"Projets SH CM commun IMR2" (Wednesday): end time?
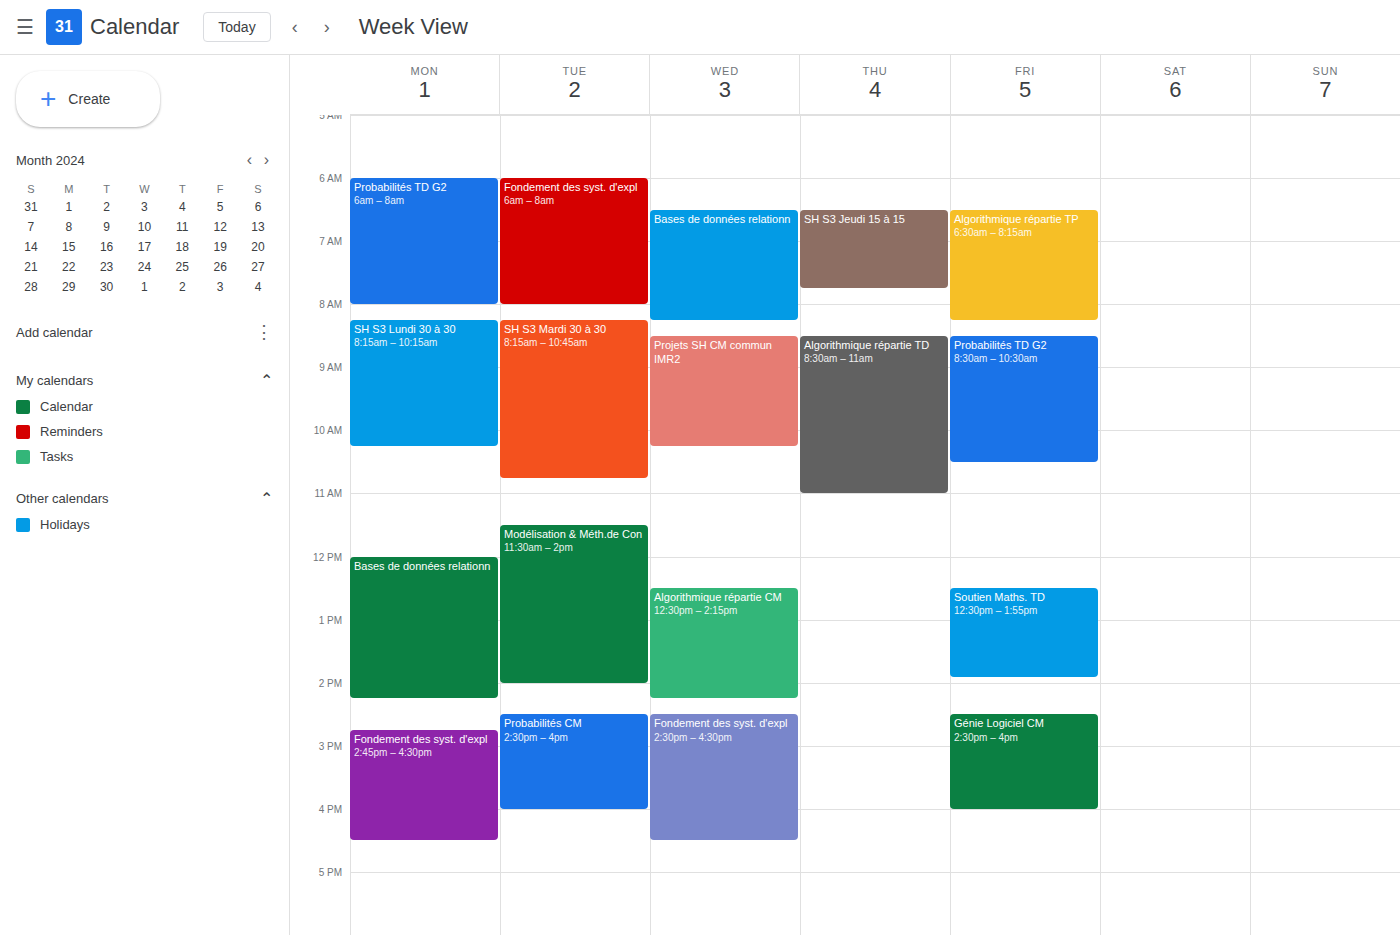
10:15 AM